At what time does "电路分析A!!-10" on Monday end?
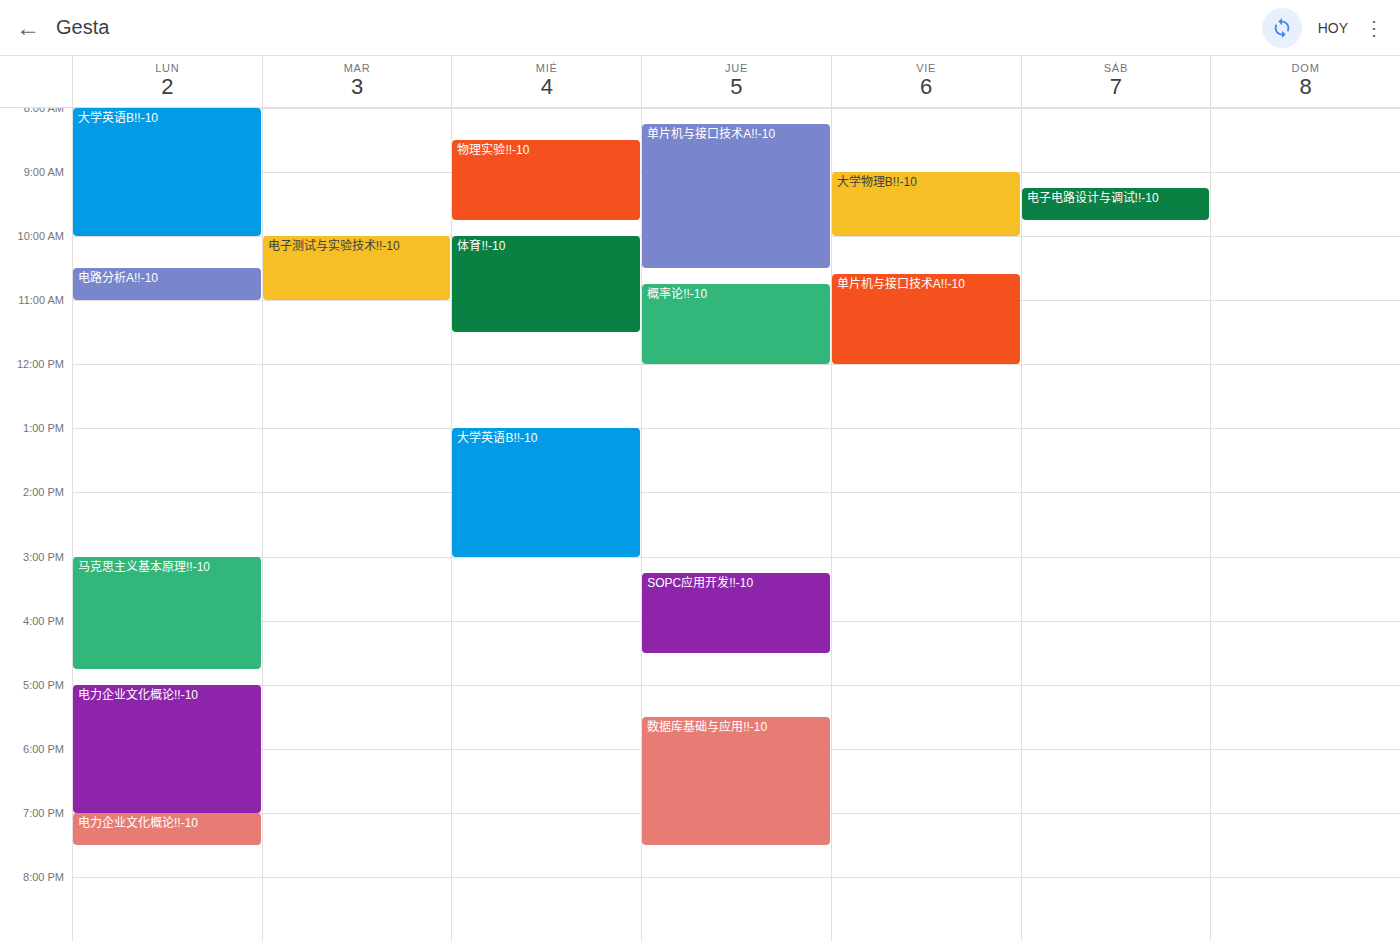
11:00 AM